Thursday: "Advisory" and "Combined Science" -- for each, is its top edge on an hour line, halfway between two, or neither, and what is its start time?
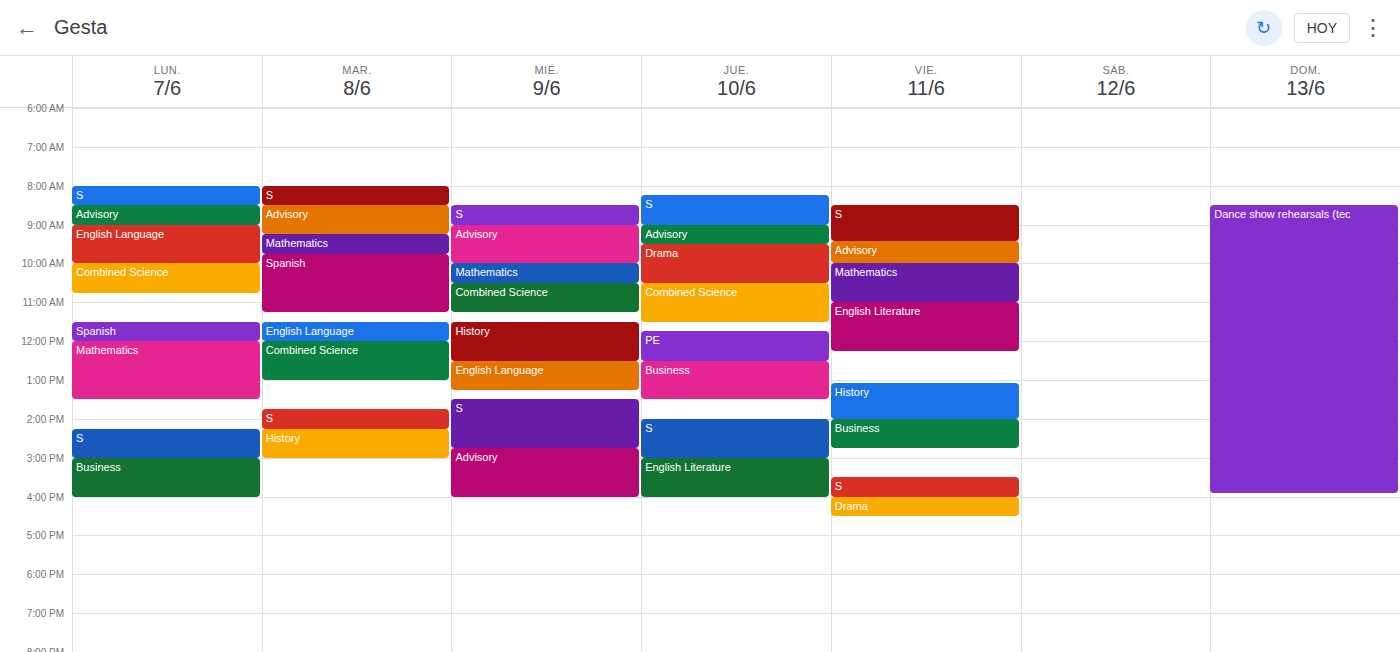
"Advisory": 9:00 AM, exactly on the 9 AM line. "Combined Science": 10:30 AM, halfway between the 10 AM and 11 AM lines.